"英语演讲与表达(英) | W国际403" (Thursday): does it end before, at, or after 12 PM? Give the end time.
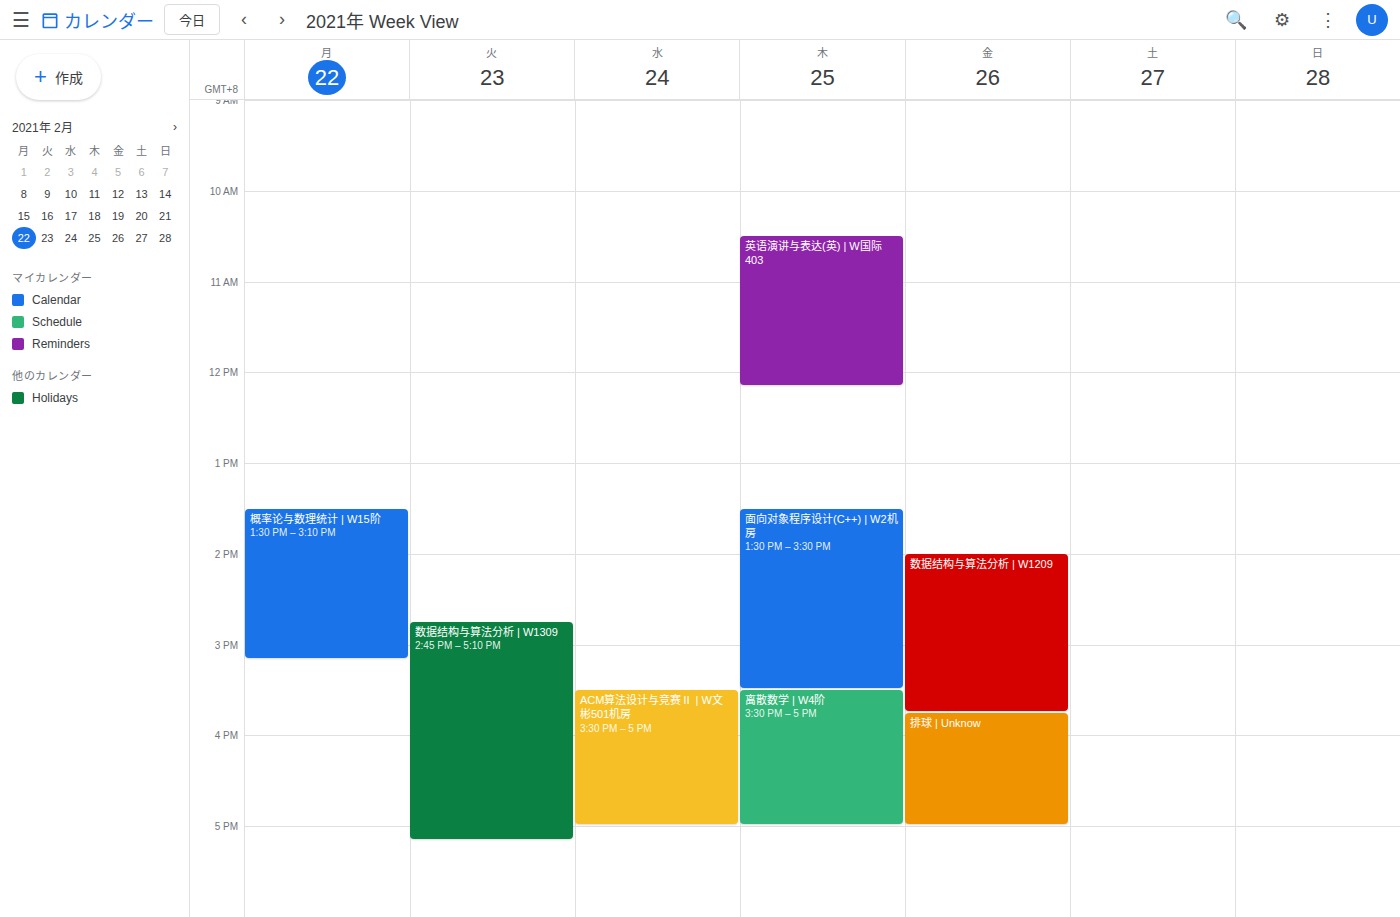
12:10 PM -- after 12 PM, 10 minutes below the 12 PM line.